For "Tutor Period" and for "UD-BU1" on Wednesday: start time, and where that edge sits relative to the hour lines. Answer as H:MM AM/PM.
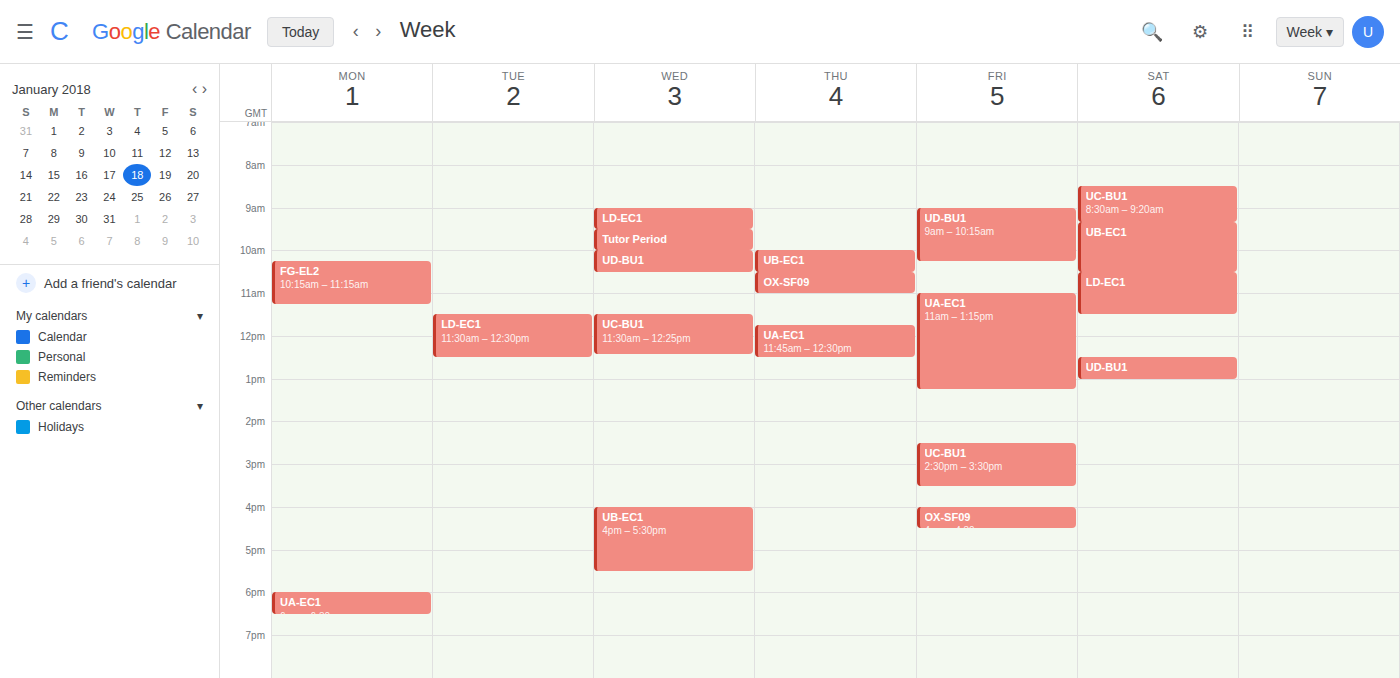
"Tutor Period": 9:30 AM, halfway between the 9 AM and 10 AM lines. "UD-BU1": 10:00 AM, exactly on the 10 AM line.